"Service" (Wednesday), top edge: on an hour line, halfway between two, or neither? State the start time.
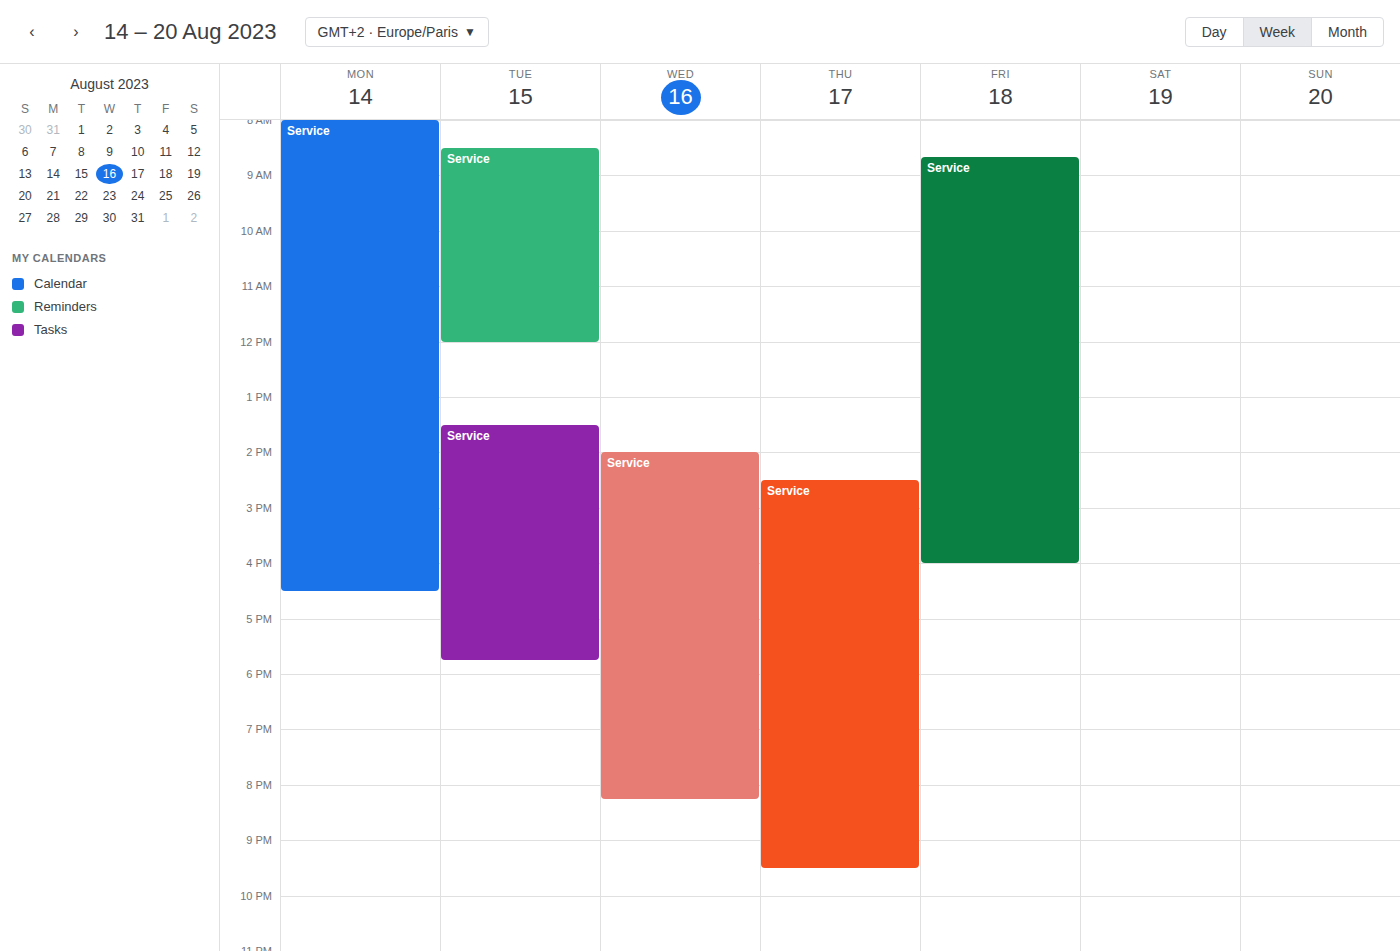
2:00 PM -- exactly on the 2 PM line.